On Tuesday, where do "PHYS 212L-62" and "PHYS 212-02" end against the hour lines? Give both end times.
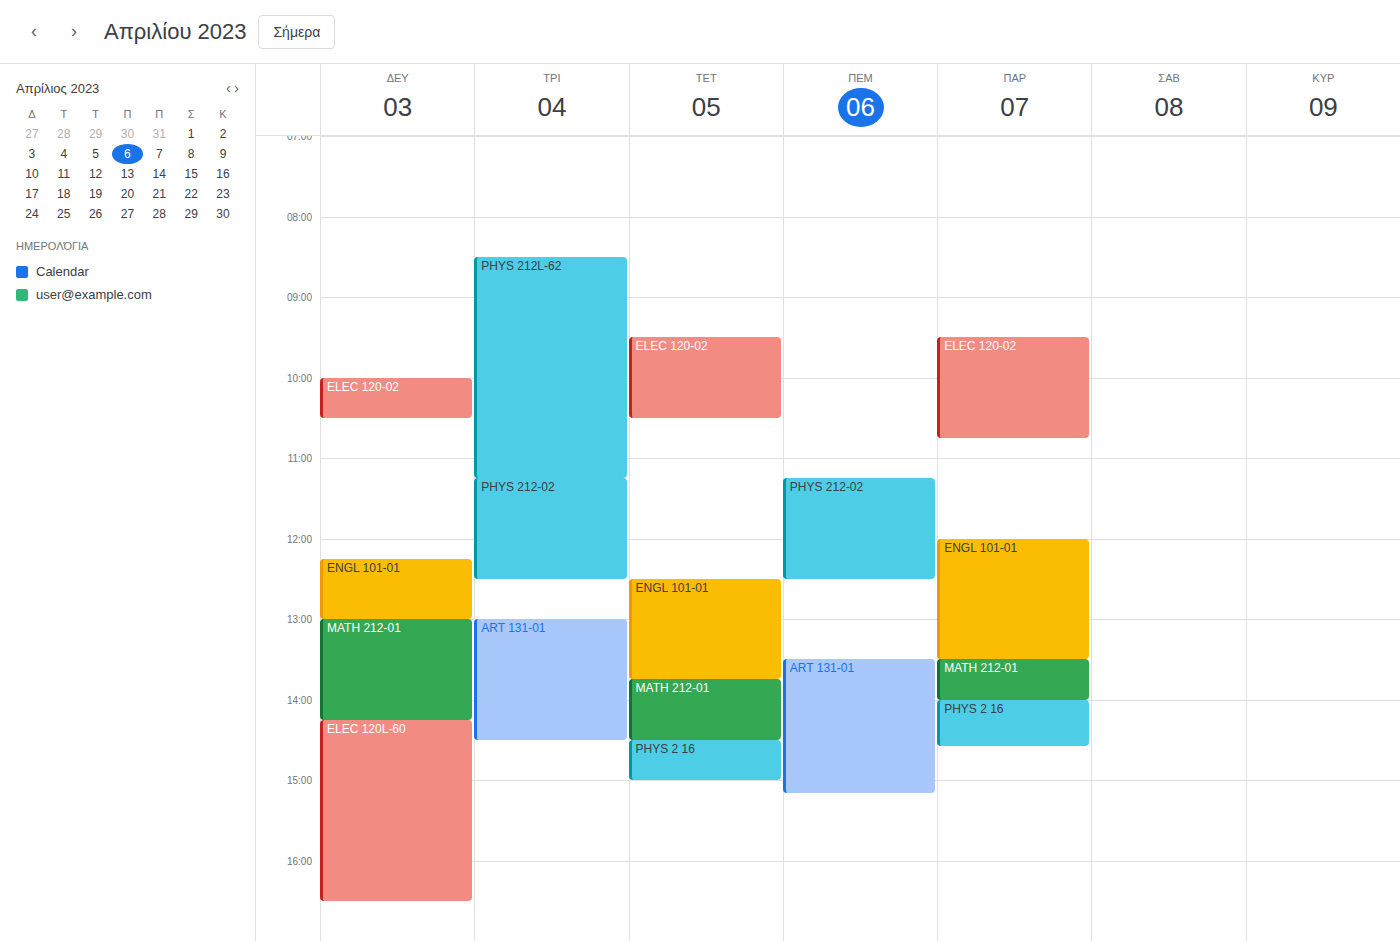
"PHYS 212L-62": 11:15 AM, neither: a quarter of the way from the 11 AM line to the 12 PM line. "PHYS 212-02": 12:30 PM, halfway between the 12 PM and 1 PM lines.